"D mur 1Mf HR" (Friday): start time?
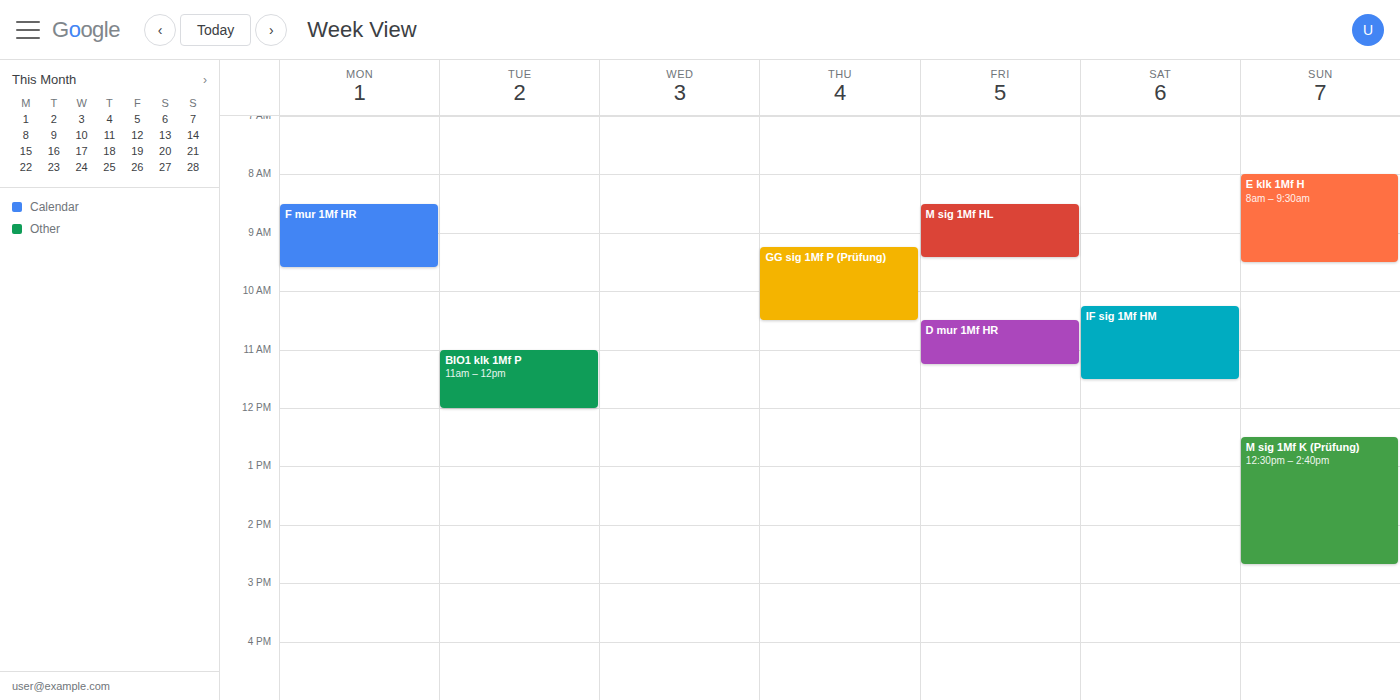
10:30 AM